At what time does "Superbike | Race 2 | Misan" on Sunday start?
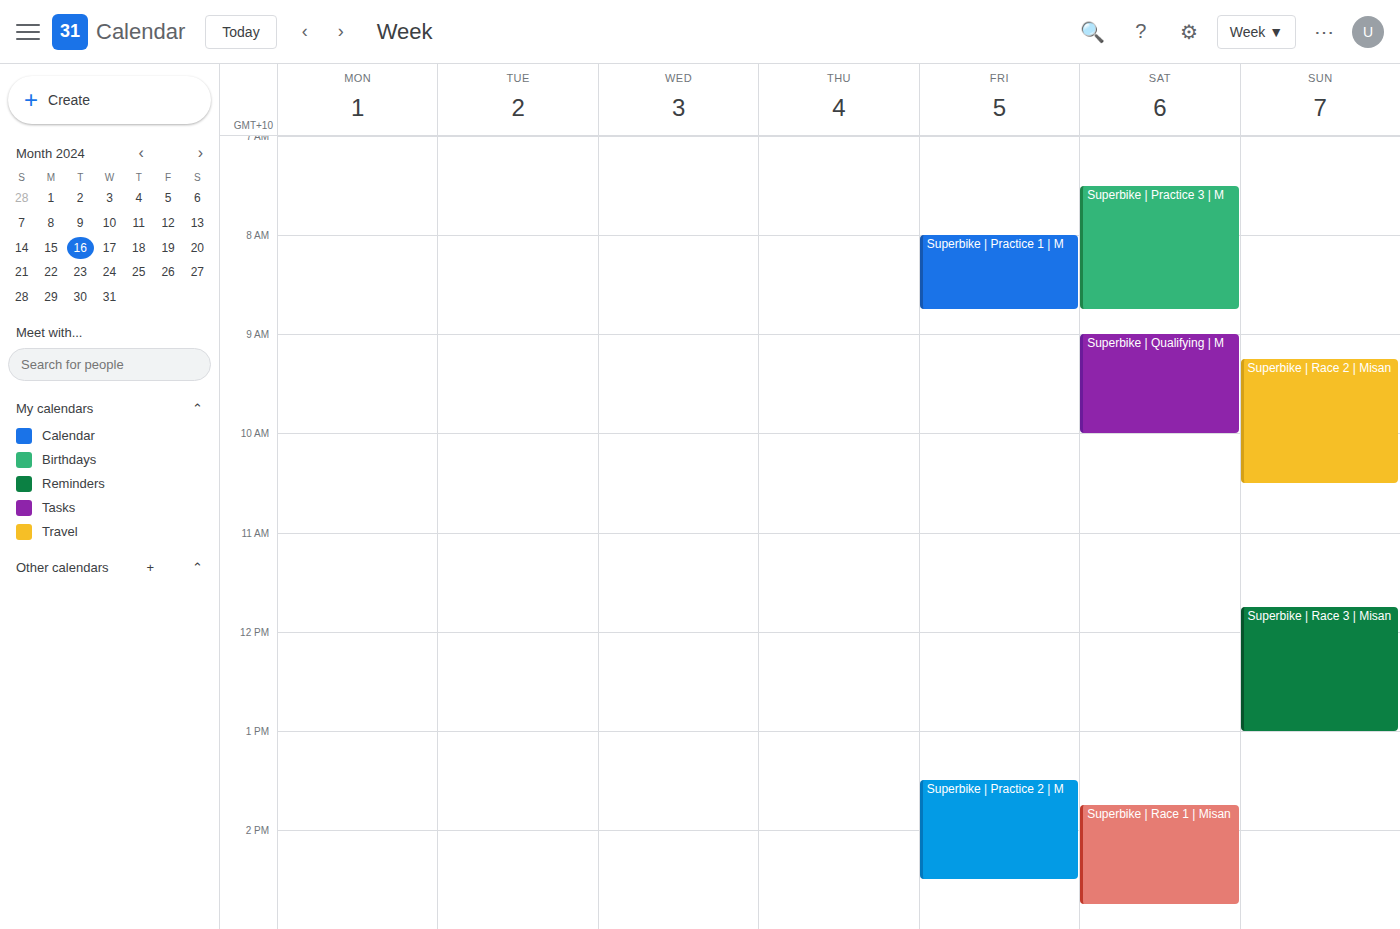
9:15 AM